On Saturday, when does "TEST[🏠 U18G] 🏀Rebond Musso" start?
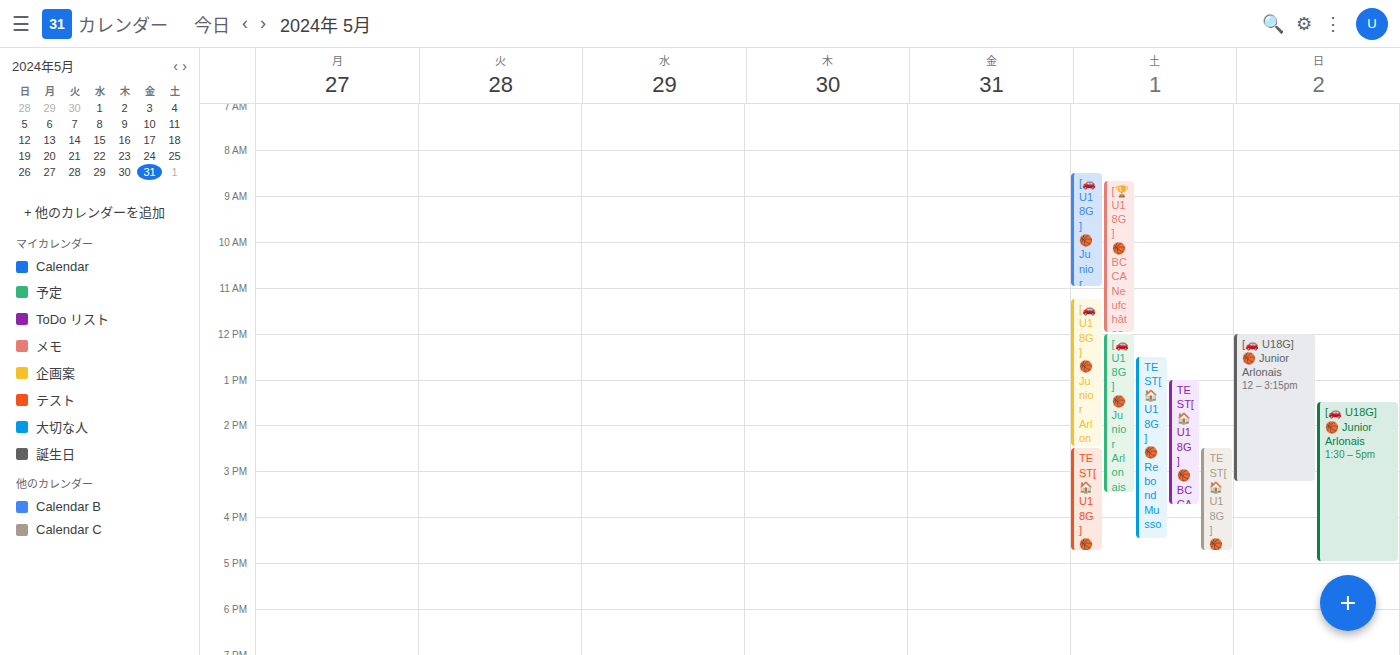
12:30 PM